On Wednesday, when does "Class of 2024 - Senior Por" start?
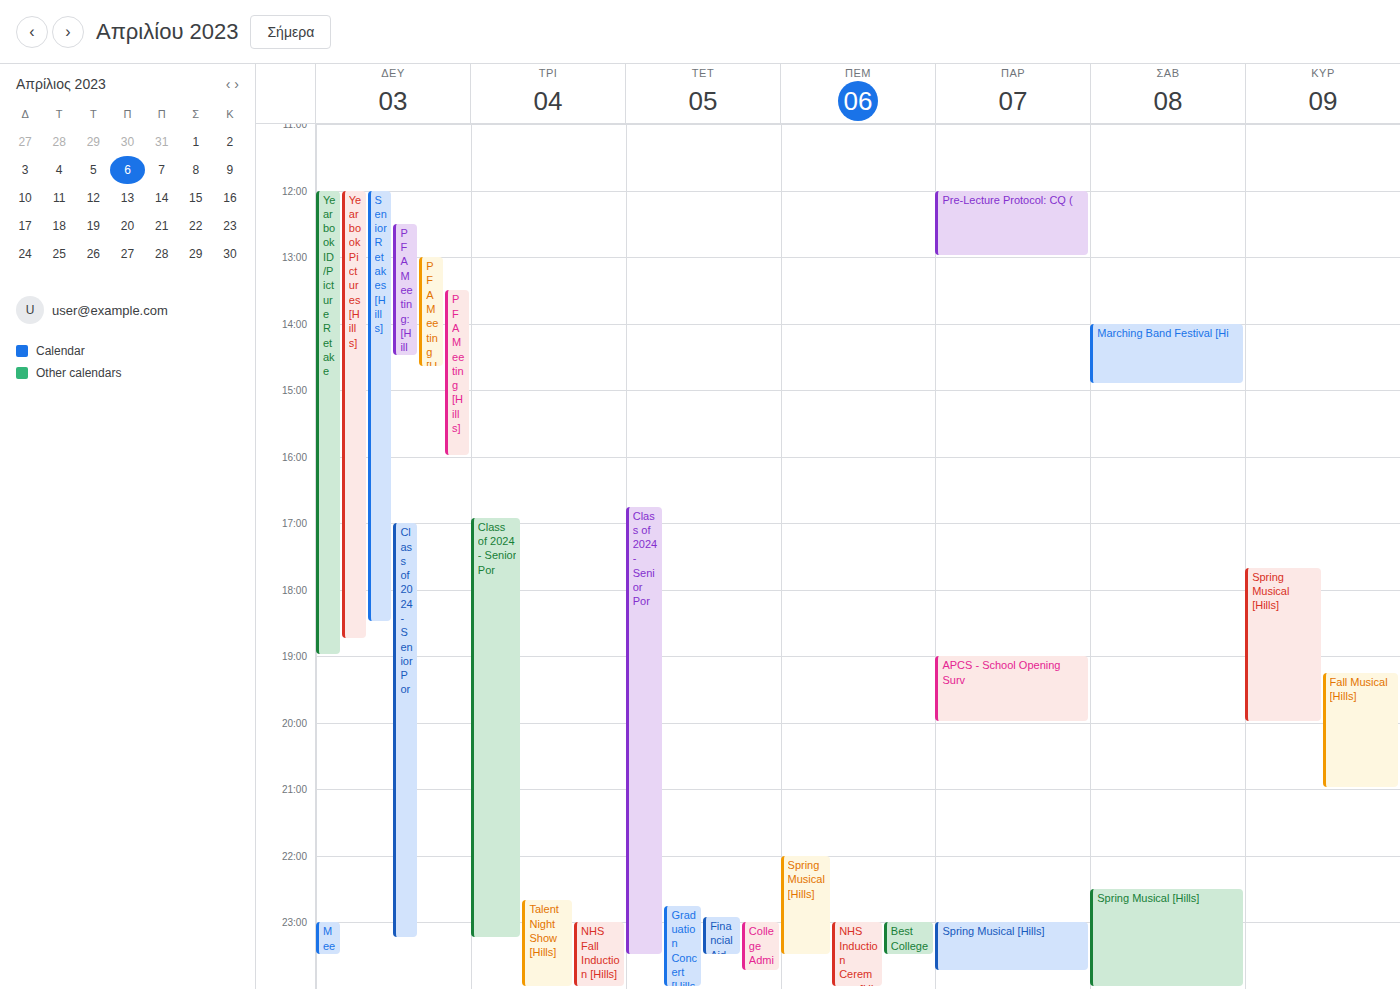
4:45 PM